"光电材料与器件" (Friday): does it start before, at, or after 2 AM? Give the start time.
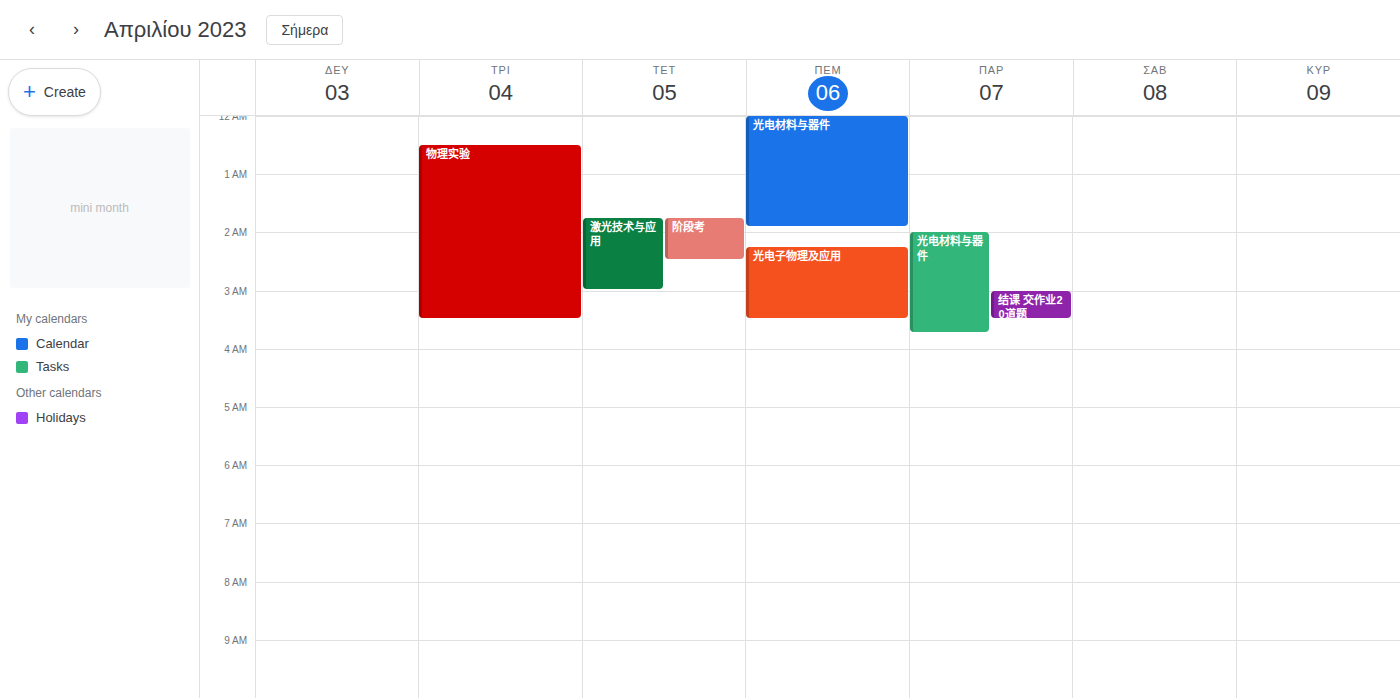
2:00 AM -- exactly at 2 AM, on the 2 AM line.